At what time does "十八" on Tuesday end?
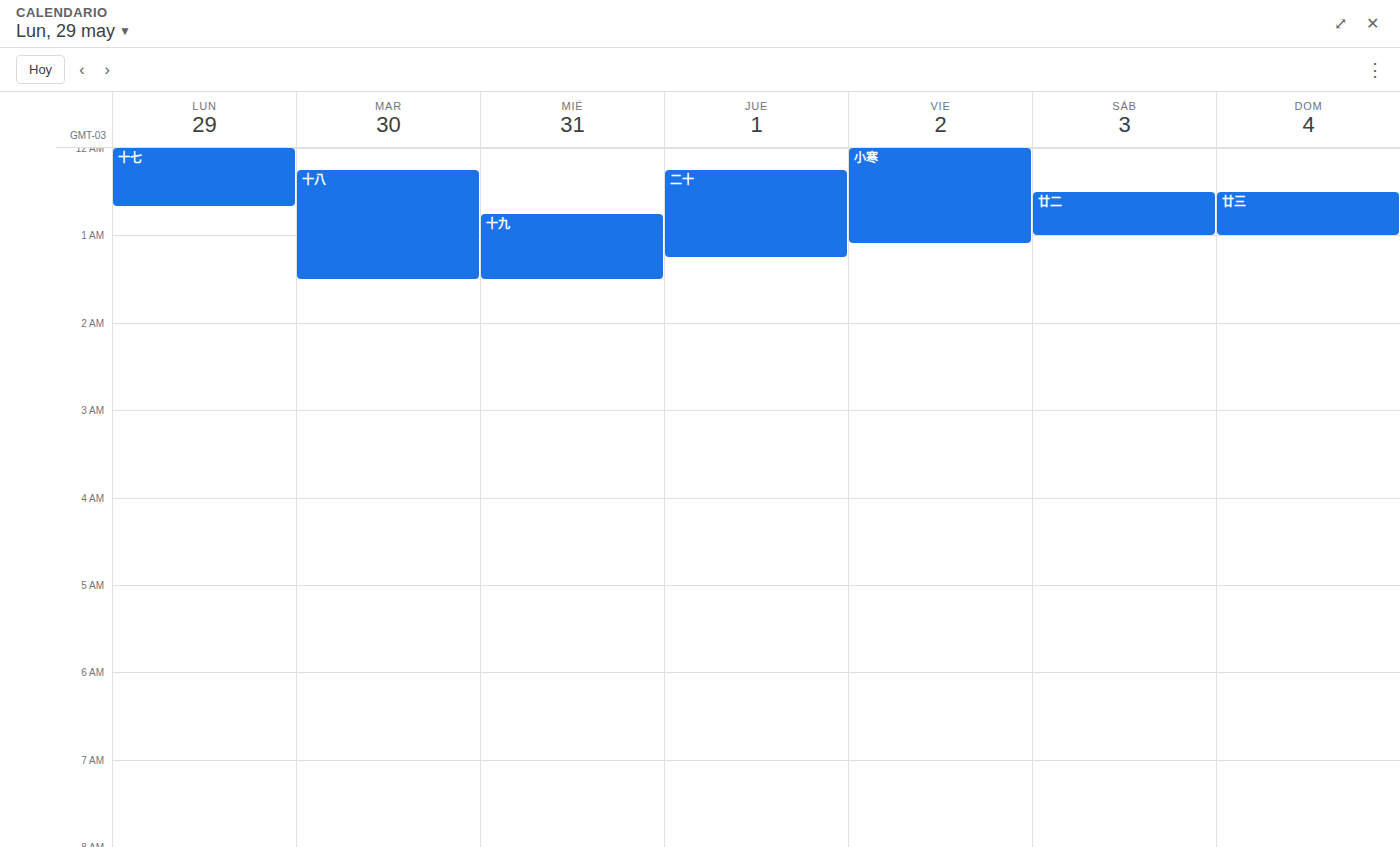
1:30 AM